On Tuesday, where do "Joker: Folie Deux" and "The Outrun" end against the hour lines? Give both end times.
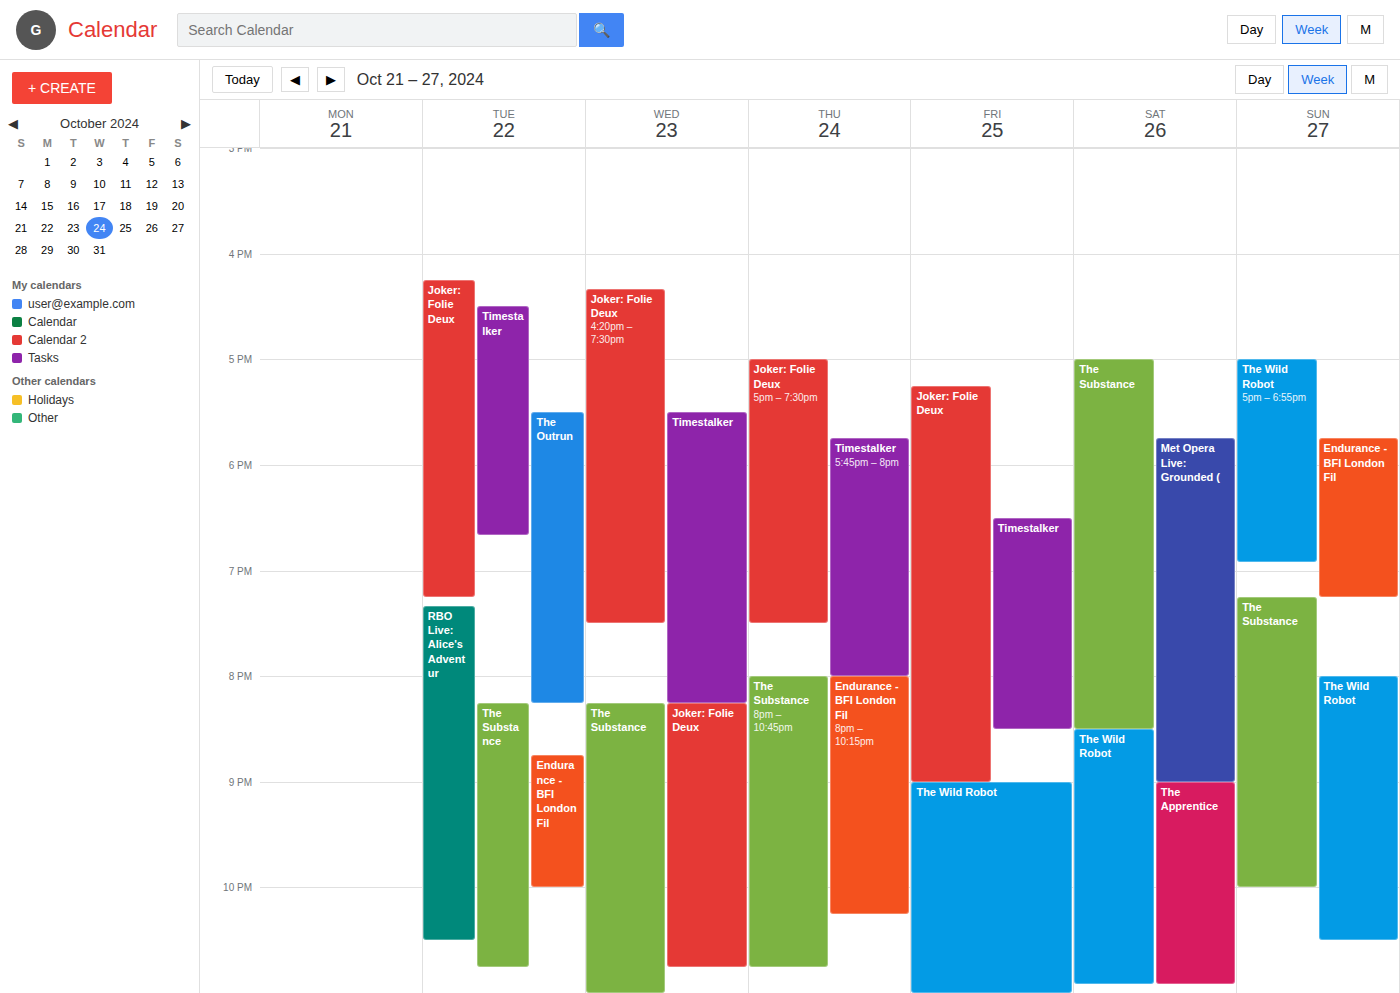
"Joker: Folie Deux": 7:15 PM, neither: a quarter of the way from the 7 PM line to the 8 PM line. "The Outrun": 8:15 PM, neither: a quarter of the way from the 8 PM line to the 9 PM line.